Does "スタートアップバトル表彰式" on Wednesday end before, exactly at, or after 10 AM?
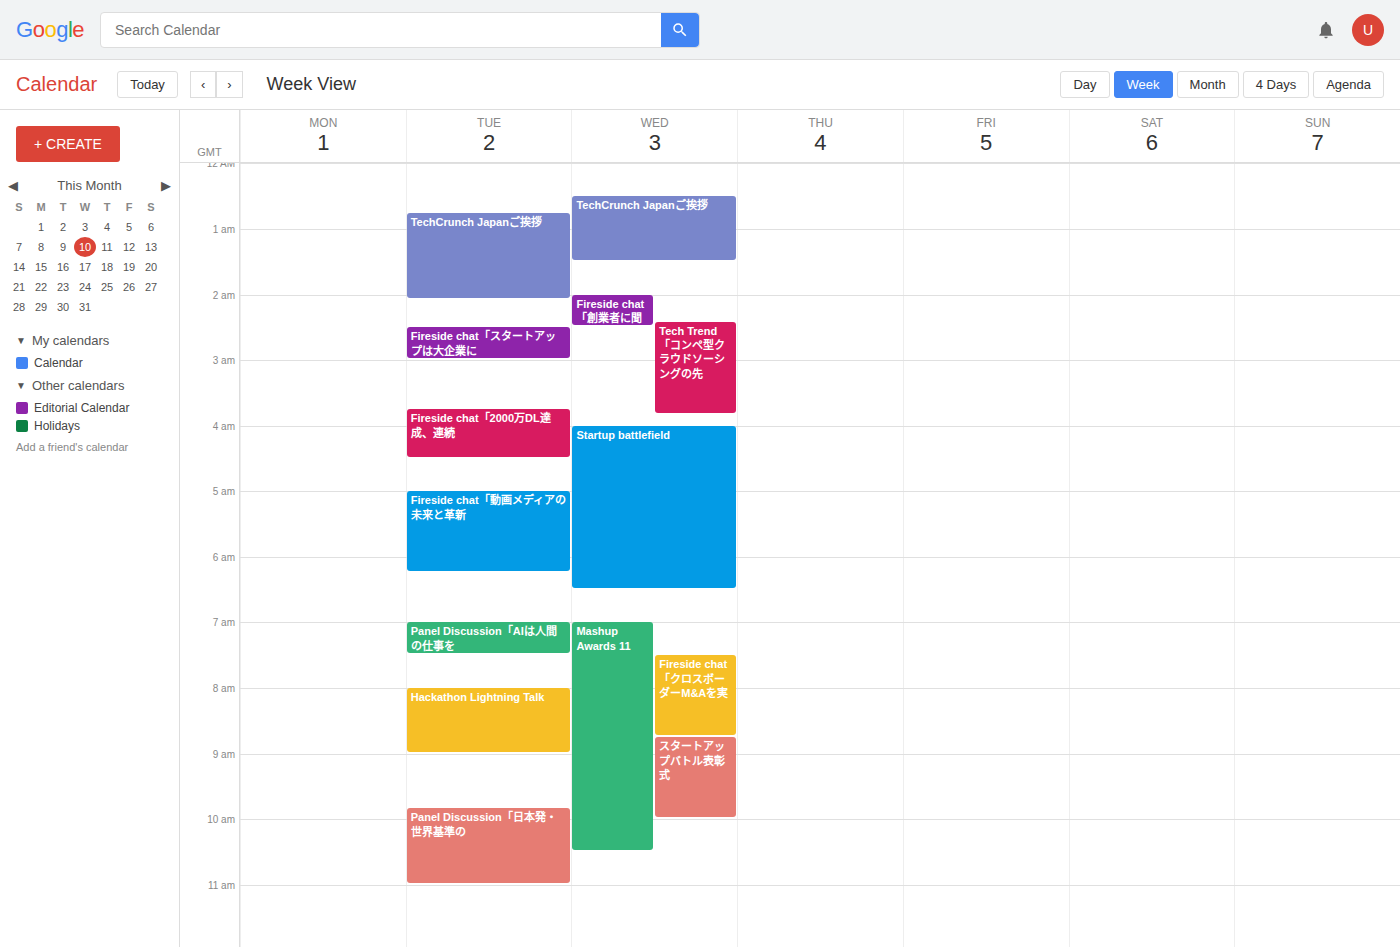
10:00 AM -- exactly at 10 AM, on the 10 AM line.